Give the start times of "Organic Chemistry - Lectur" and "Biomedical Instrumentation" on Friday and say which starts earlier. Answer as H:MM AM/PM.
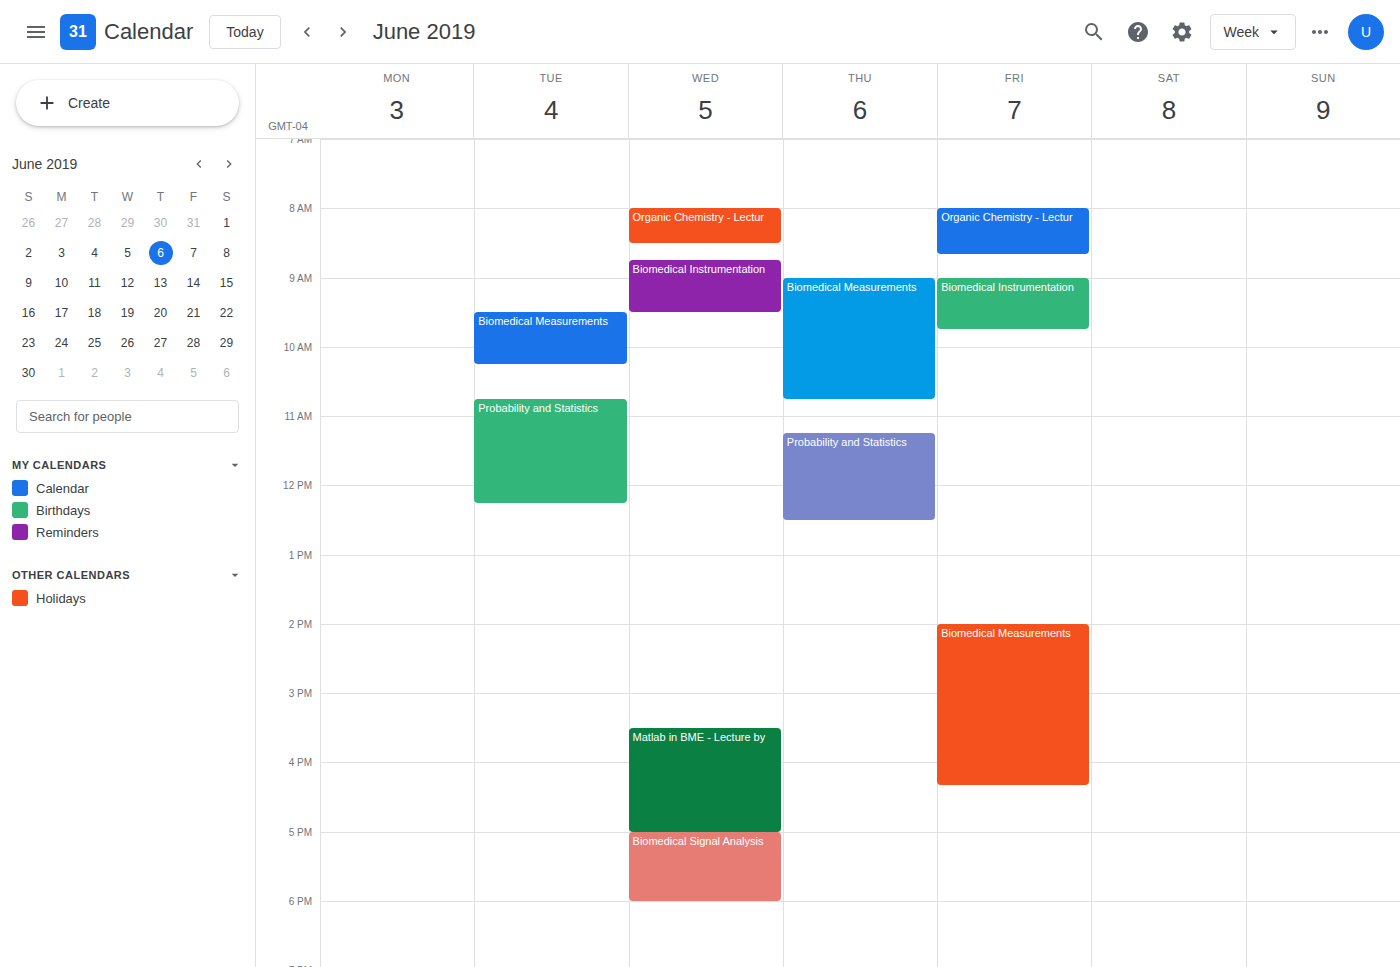
"Organic Chemistry - Lectur" 8:00 AM; "Biomedical Instrumentation" 9:00 AM.